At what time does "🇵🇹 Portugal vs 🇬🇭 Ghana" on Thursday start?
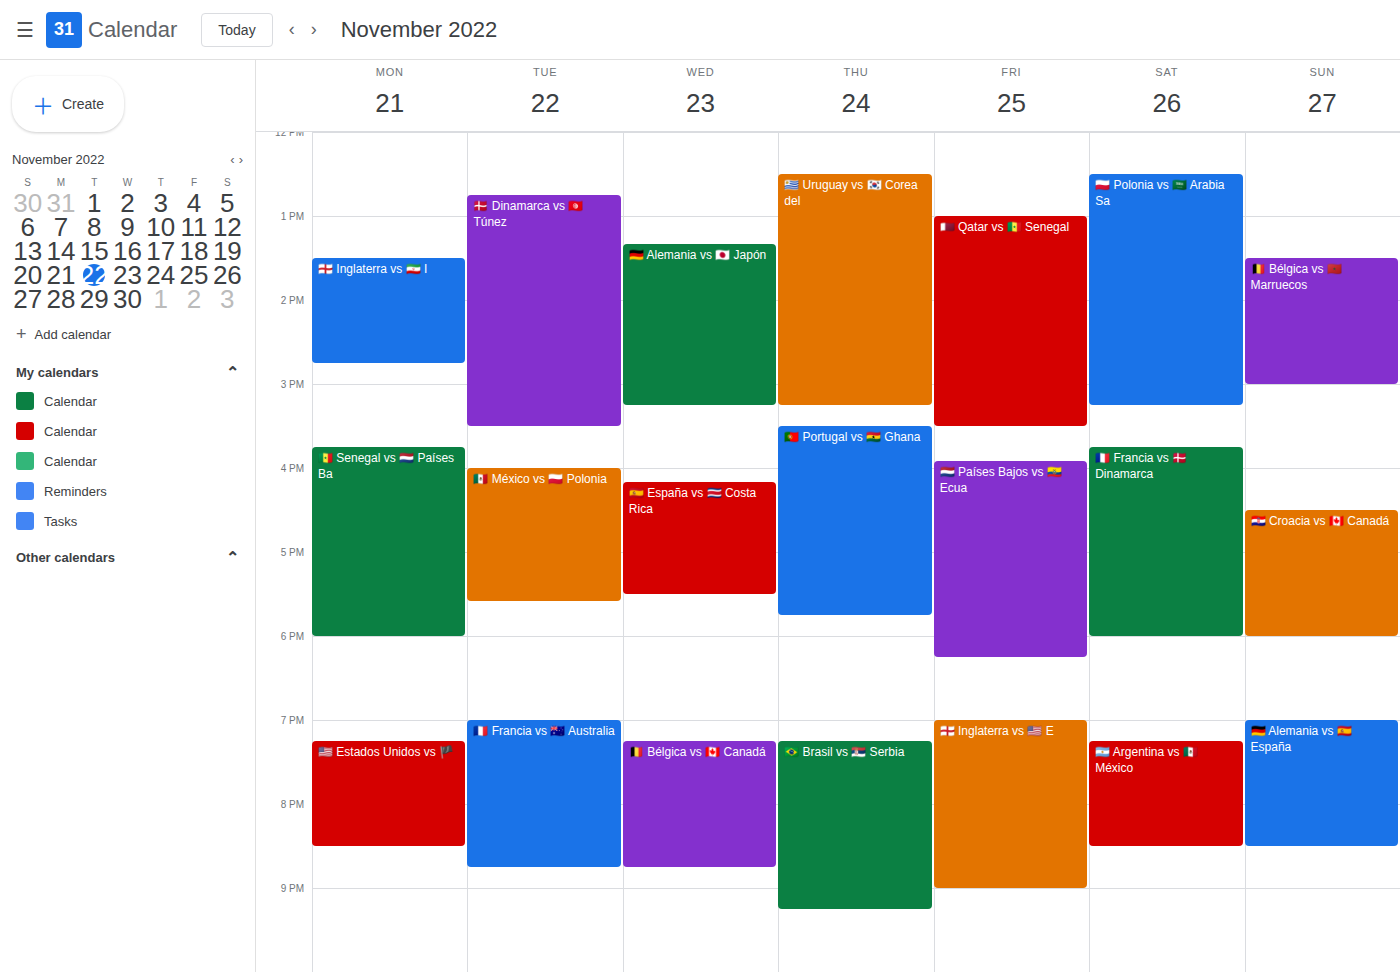
3:30 PM